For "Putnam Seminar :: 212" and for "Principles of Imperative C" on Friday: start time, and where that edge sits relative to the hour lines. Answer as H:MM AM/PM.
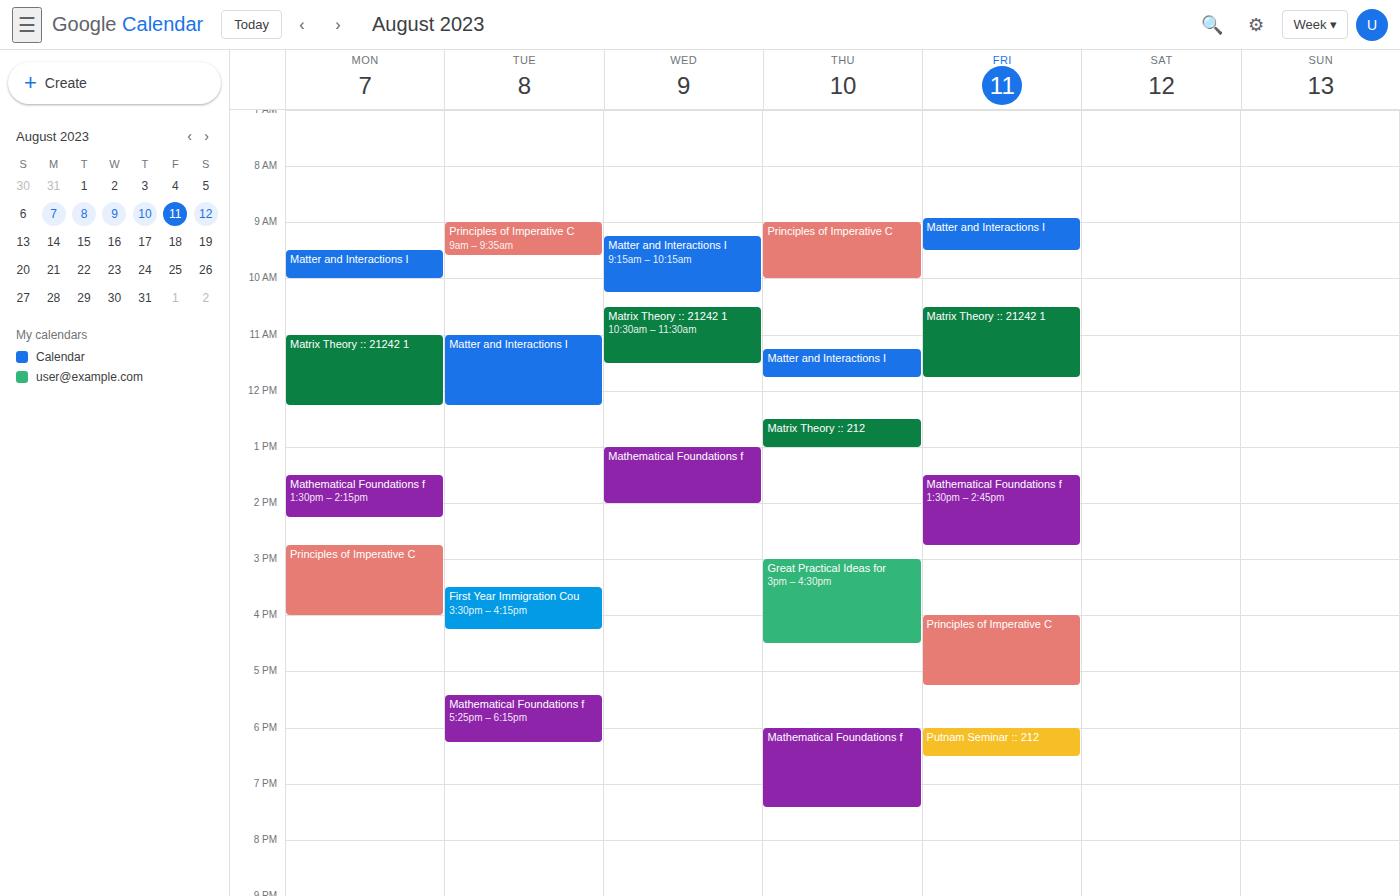
"Putnam Seminar :: 212": 6:00 PM, exactly on the 6 PM line. "Principles of Imperative C": 4:00 PM, exactly on the 4 PM line.